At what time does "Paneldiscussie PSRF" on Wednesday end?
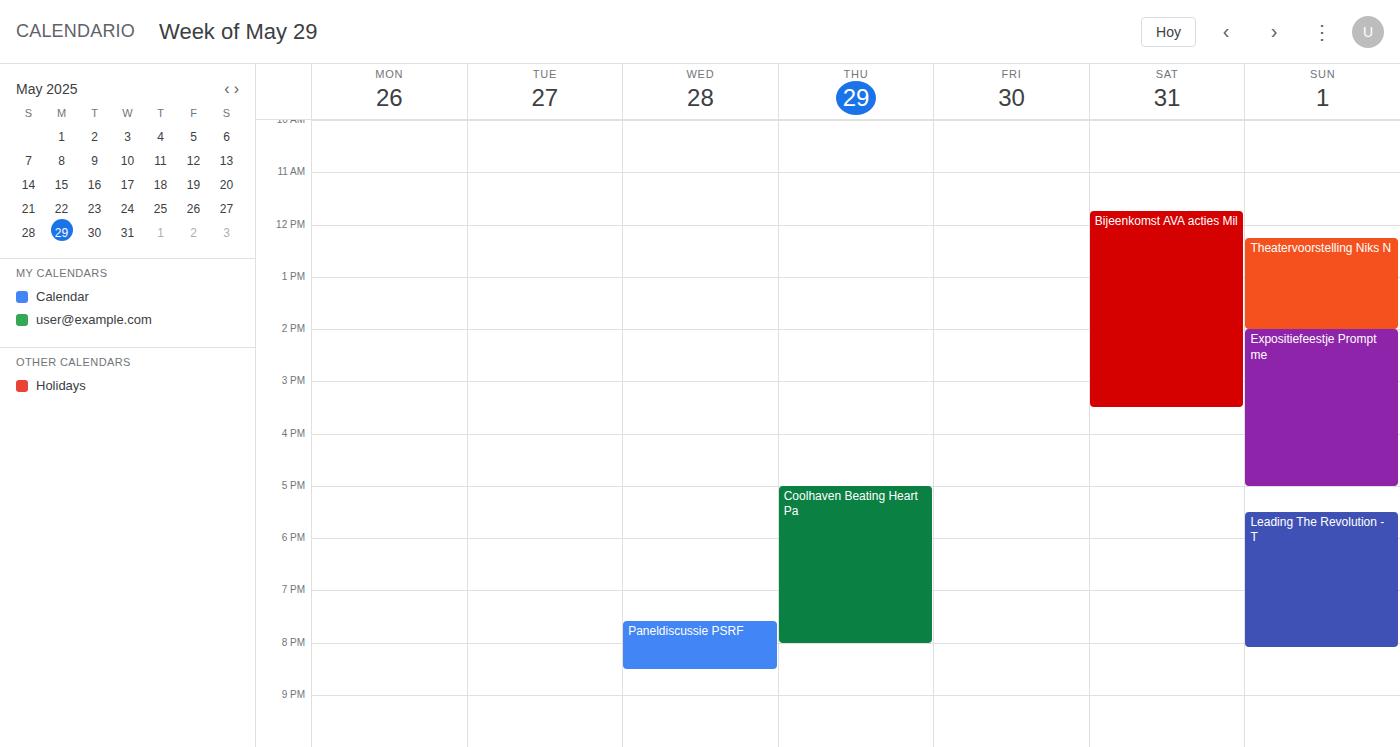
8:30 PM